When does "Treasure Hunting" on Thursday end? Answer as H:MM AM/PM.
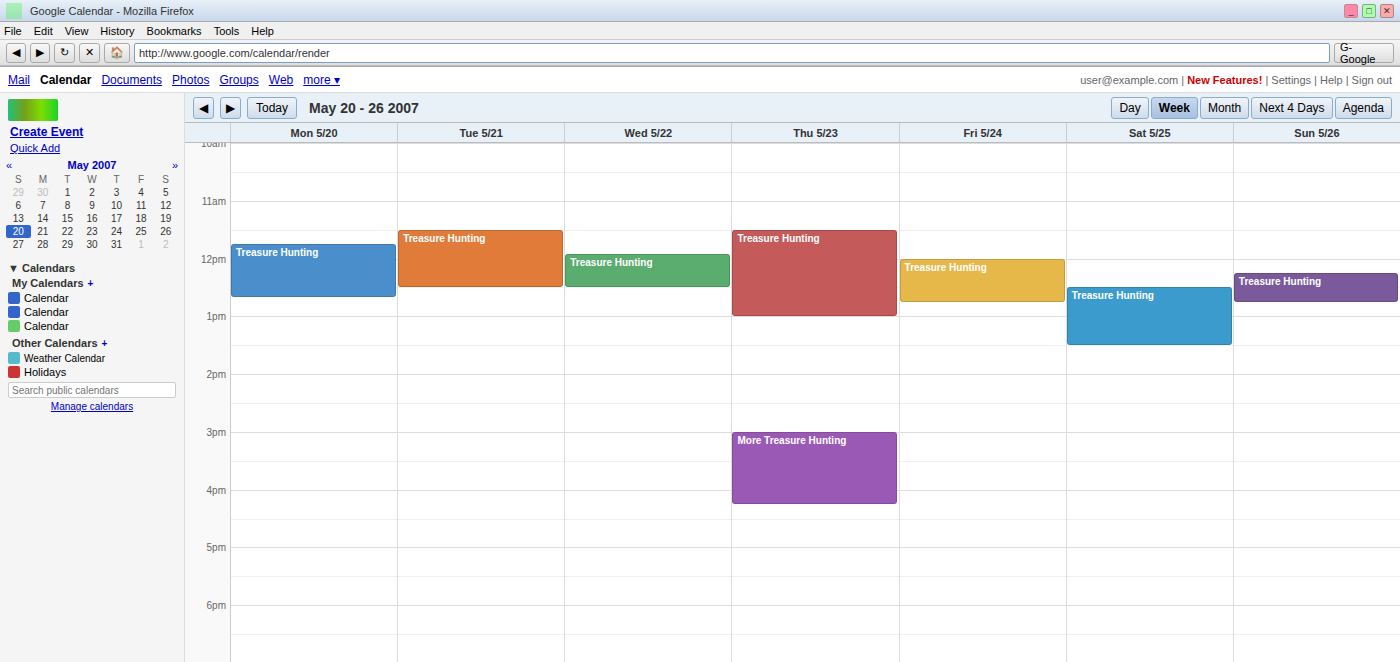
1:00 PM